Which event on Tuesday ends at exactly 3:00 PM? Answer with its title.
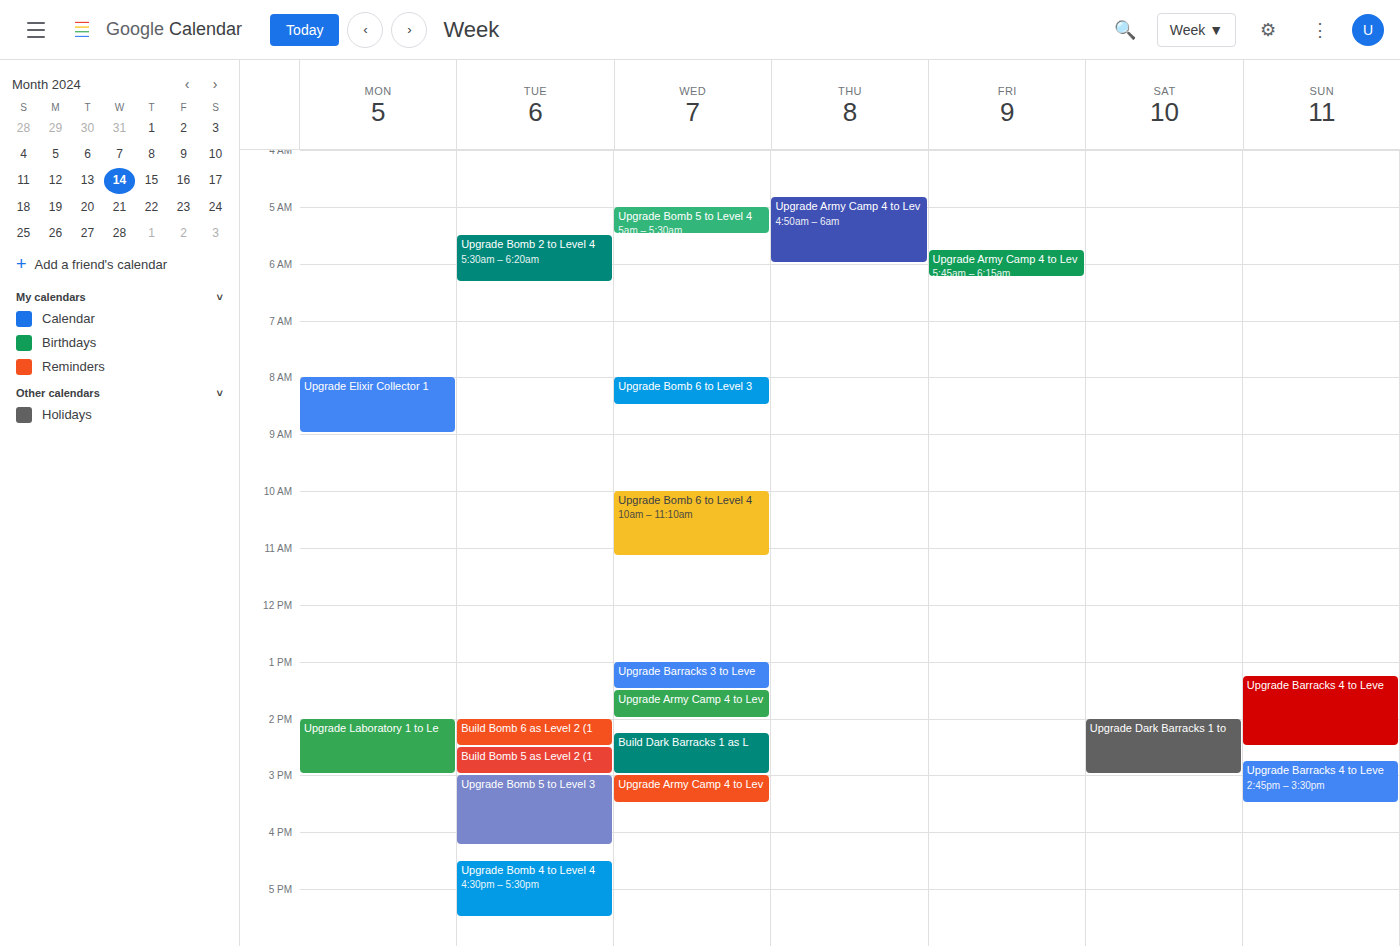
"Build Bomb 5 as Level 2 (1"